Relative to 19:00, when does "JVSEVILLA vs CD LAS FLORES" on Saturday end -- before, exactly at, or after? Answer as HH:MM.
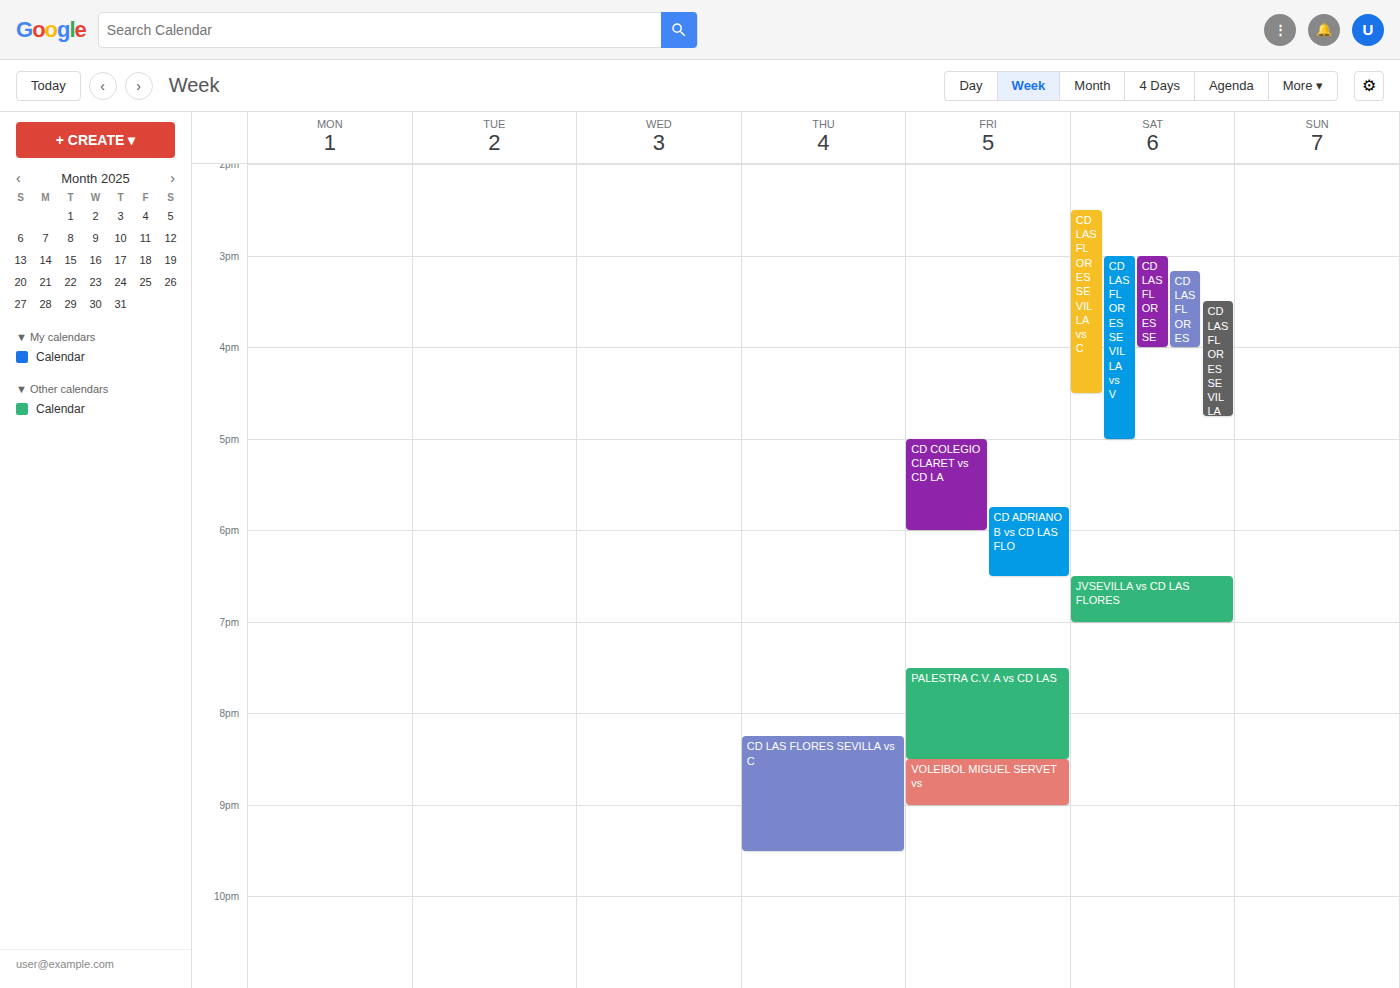
19:00 -- exactly at 19:00, on the 19:00 line.